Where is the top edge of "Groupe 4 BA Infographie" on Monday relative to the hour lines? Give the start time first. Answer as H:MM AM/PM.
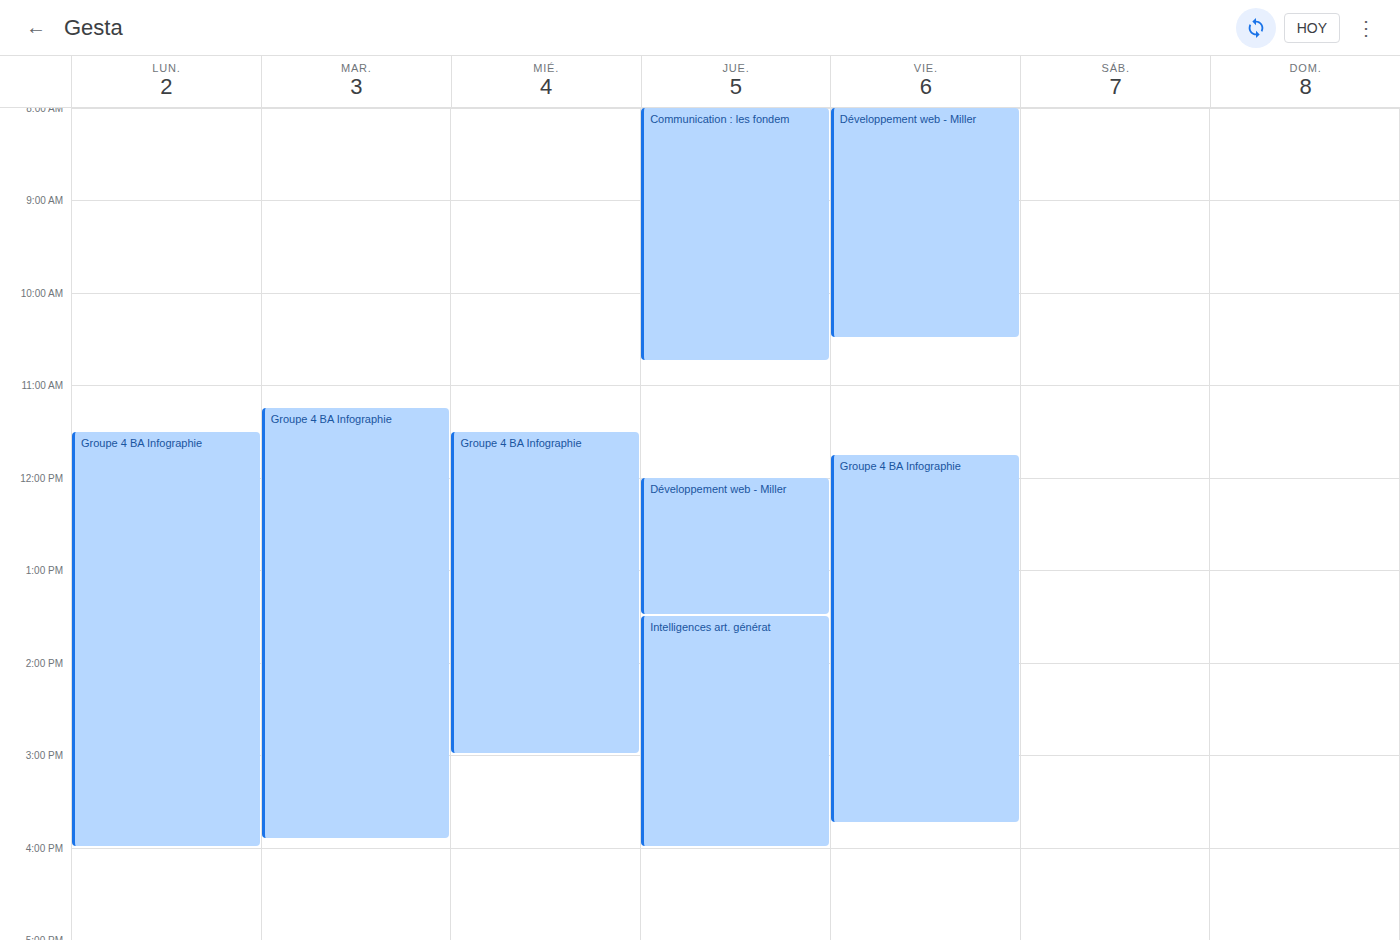
11:30 AM -- halfway between the 11 AM and 12 PM lines.